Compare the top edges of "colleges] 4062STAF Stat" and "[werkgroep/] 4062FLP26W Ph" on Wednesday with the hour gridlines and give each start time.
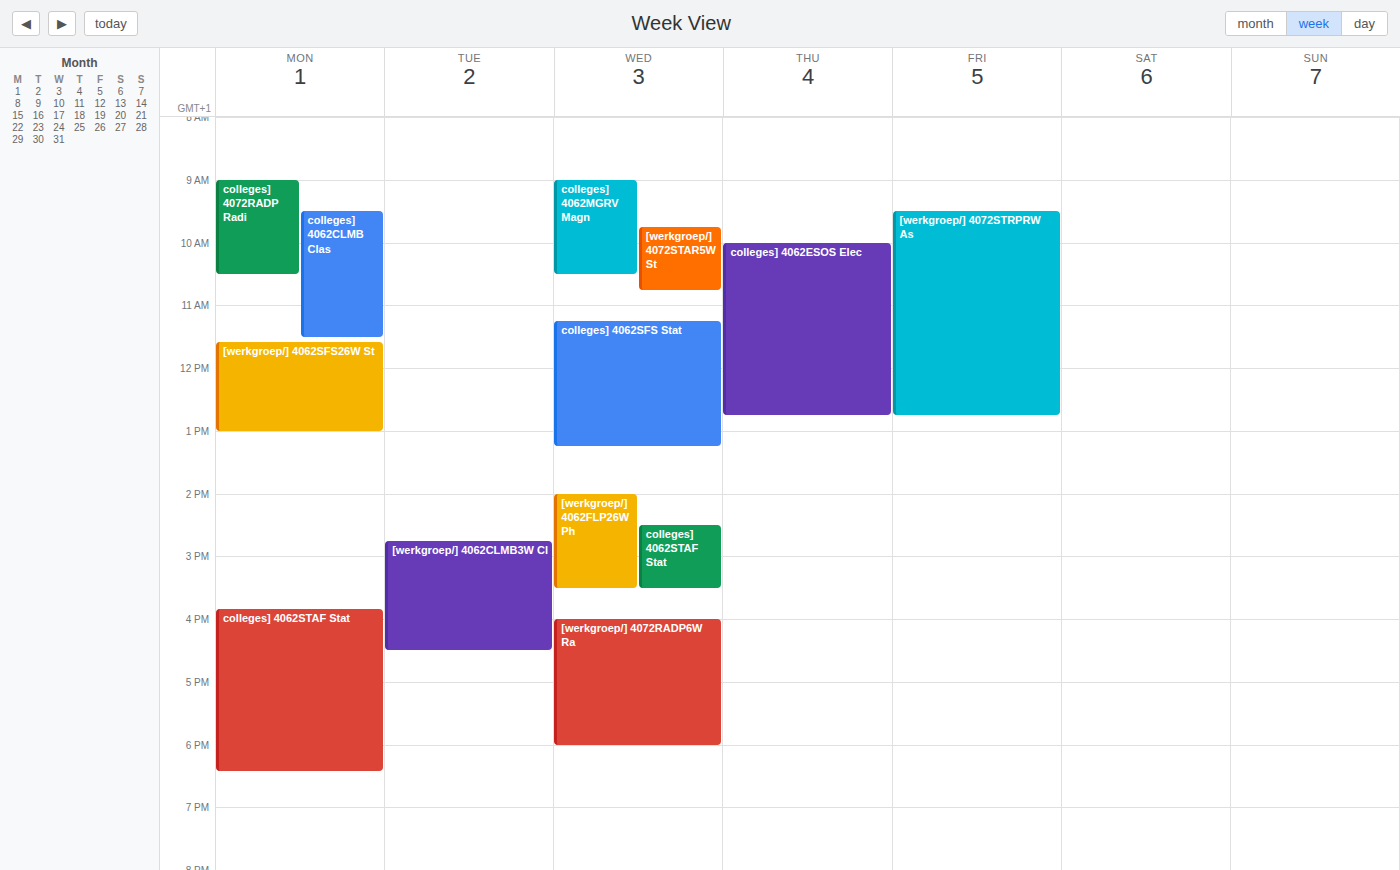
"colleges] 4062STAF Stat": 2:30 PM, halfway between the 2 PM and 3 PM lines. "[werkgroep/] 4062FLP26W Ph": 2:00 PM, exactly on the 2 PM line.